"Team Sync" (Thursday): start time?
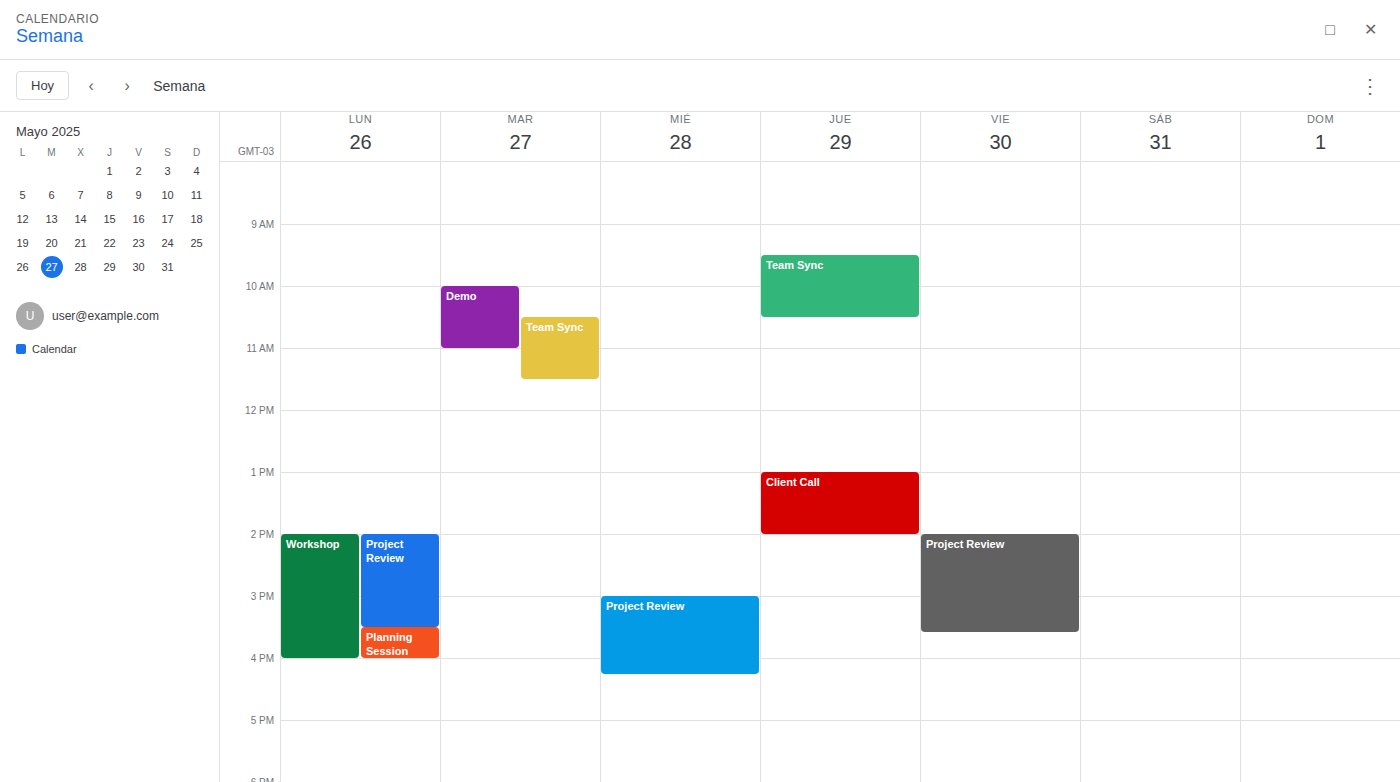
9:30 AM